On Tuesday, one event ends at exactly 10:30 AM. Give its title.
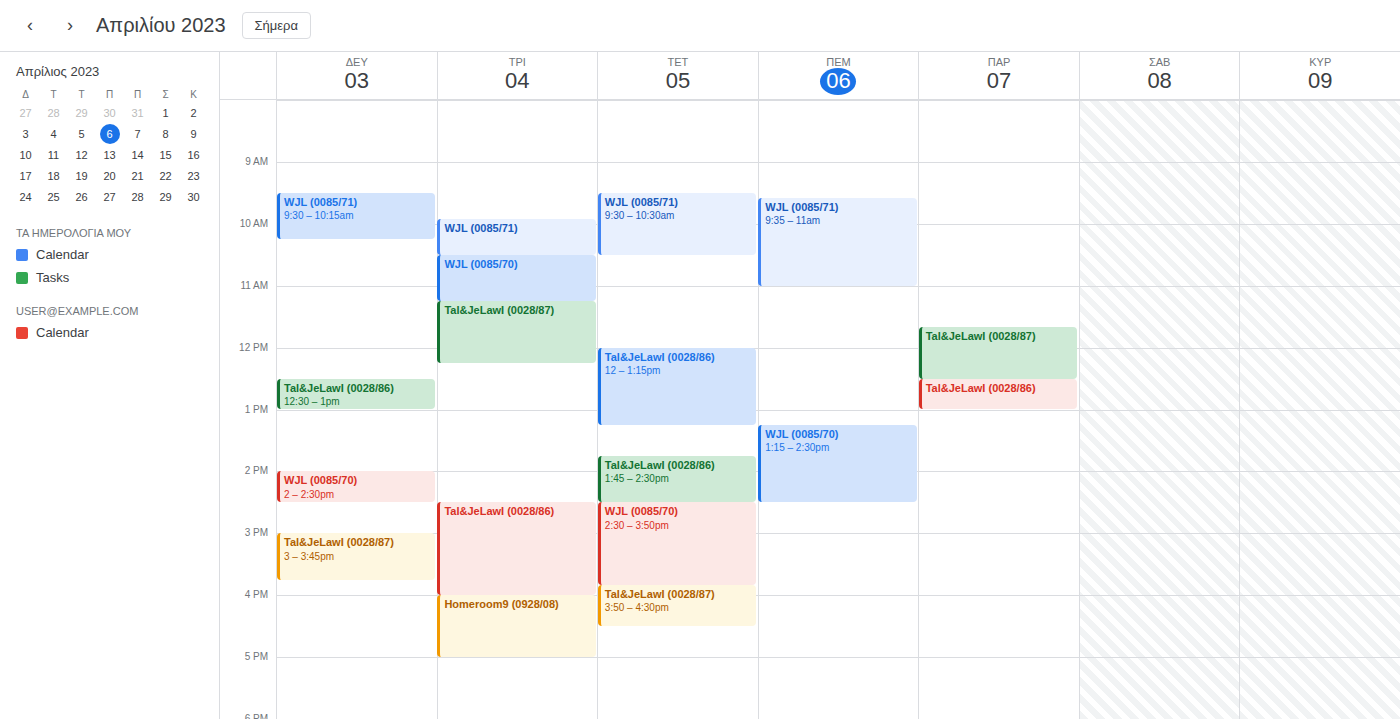
"WJL (0085/71)"